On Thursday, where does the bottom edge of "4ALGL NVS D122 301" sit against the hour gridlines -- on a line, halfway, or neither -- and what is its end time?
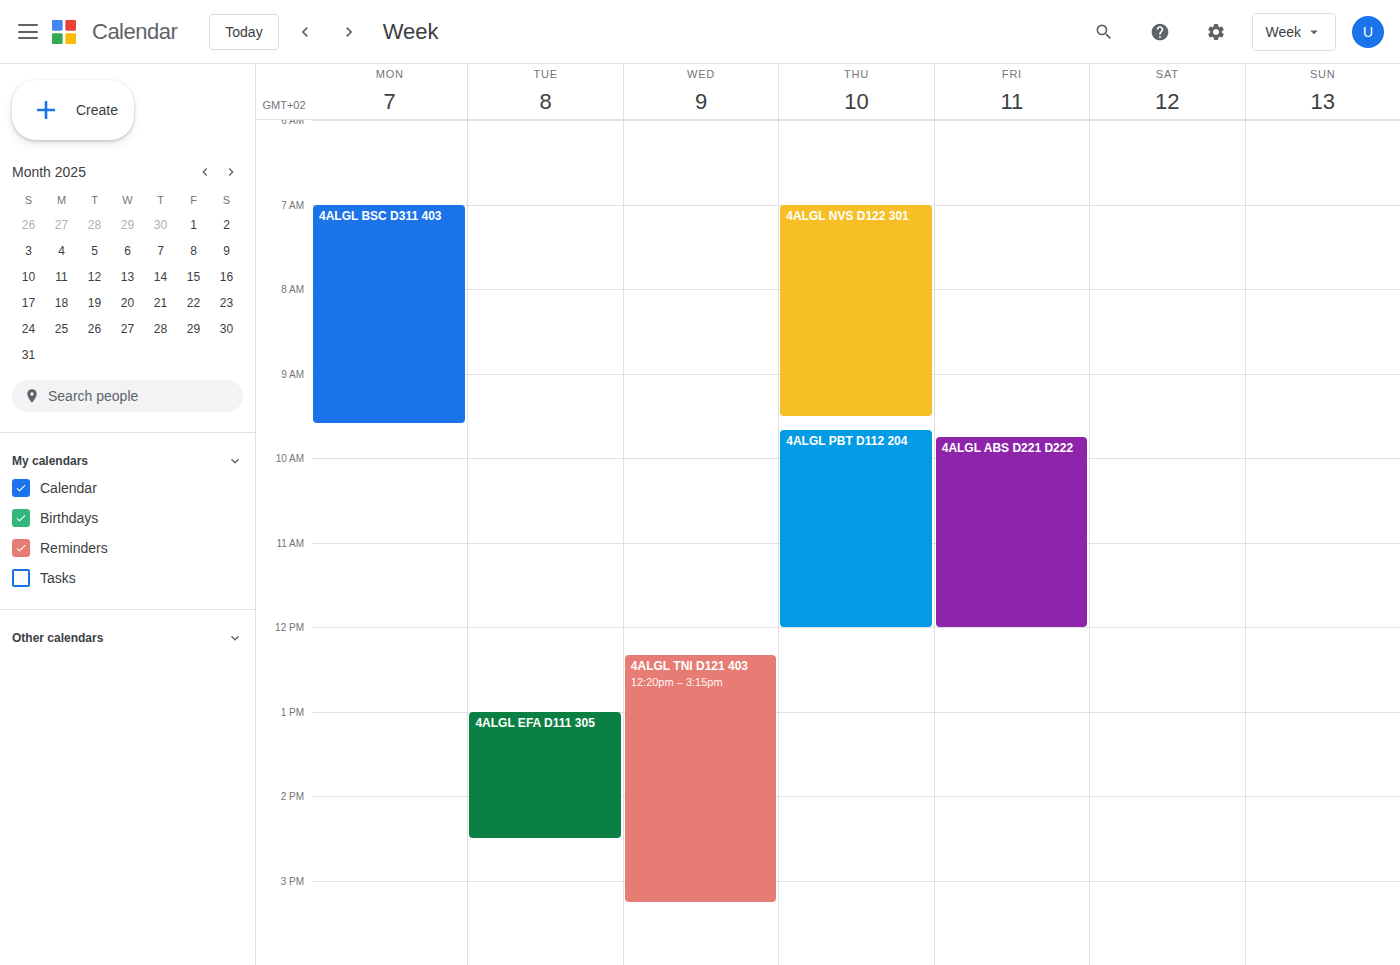
9:30 AM -- halfway between the 9 AM and 10 AM lines.